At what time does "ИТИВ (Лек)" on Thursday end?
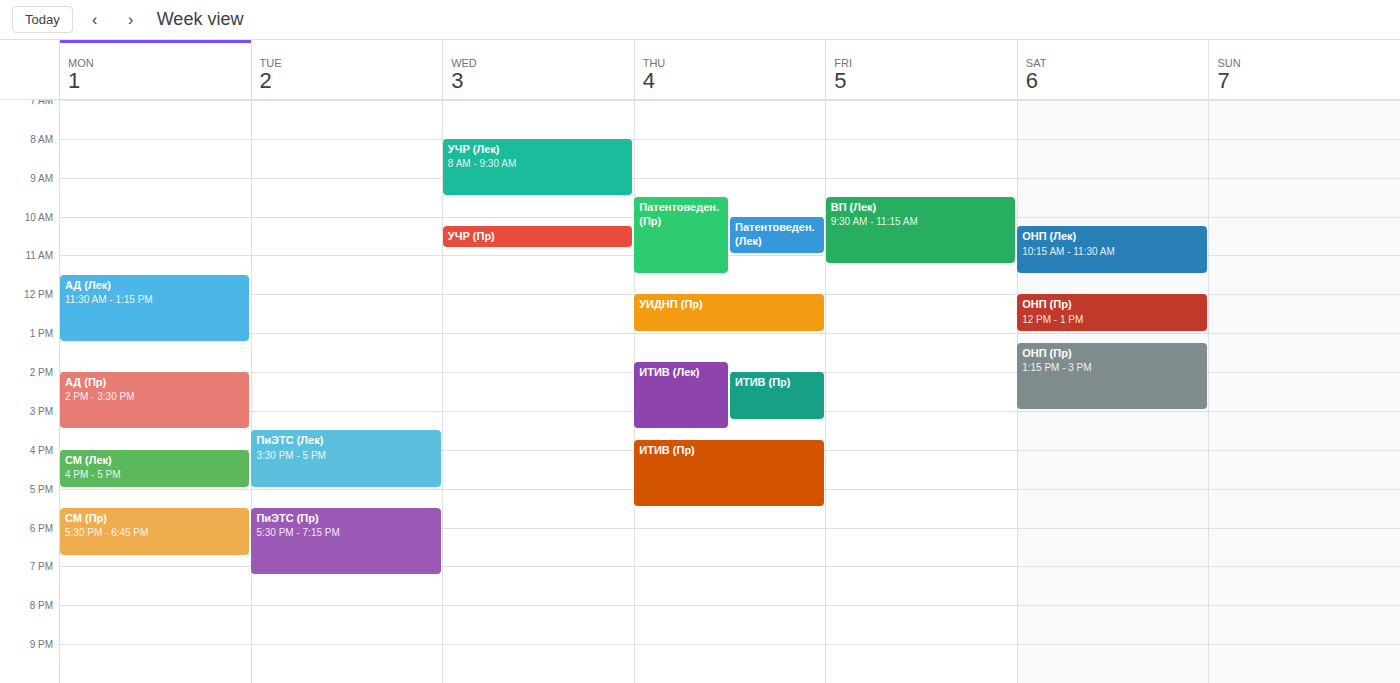
3:30 PM